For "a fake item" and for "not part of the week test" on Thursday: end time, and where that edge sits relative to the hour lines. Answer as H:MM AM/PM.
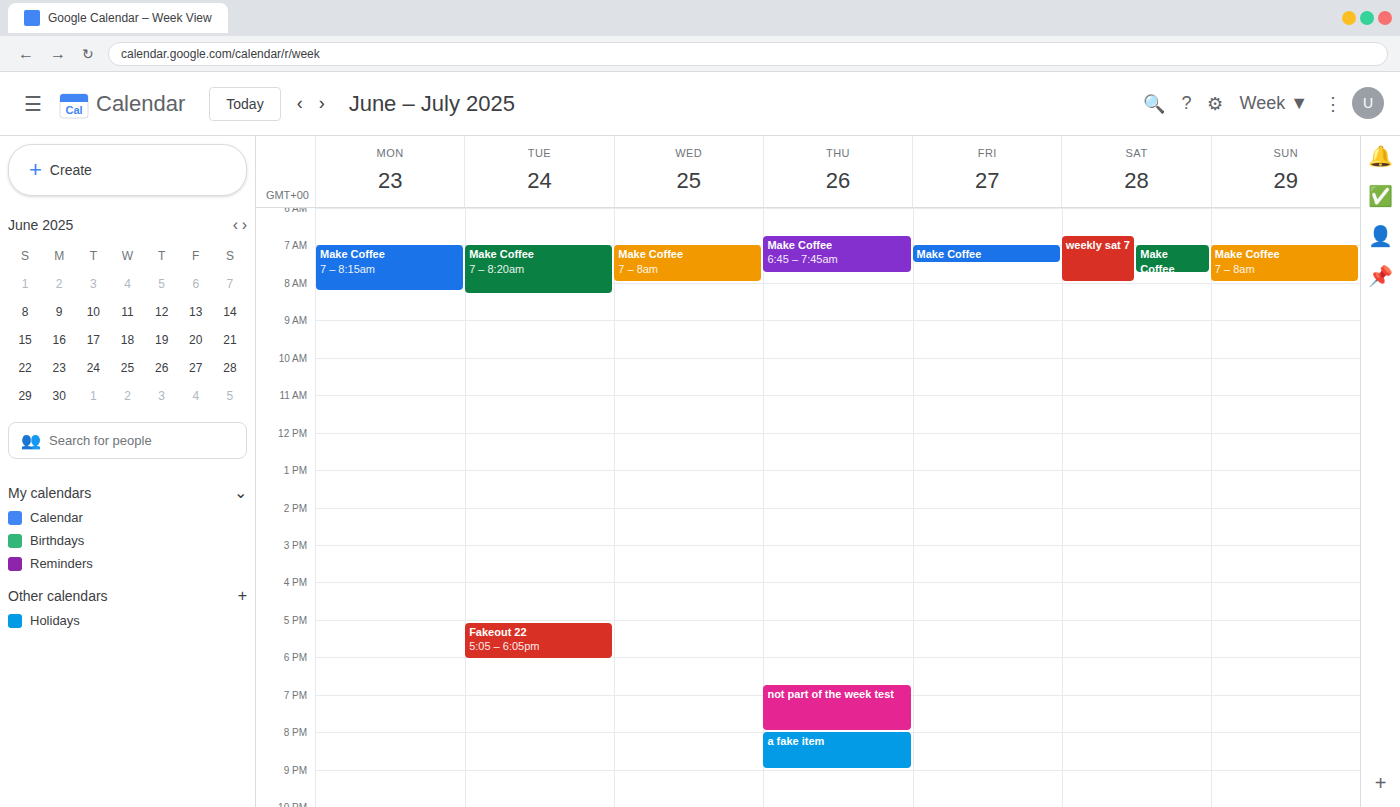
"a fake item": 9:00 PM, exactly on the 9 PM line. "not part of the week test": 8:00 PM, exactly on the 8 PM line.